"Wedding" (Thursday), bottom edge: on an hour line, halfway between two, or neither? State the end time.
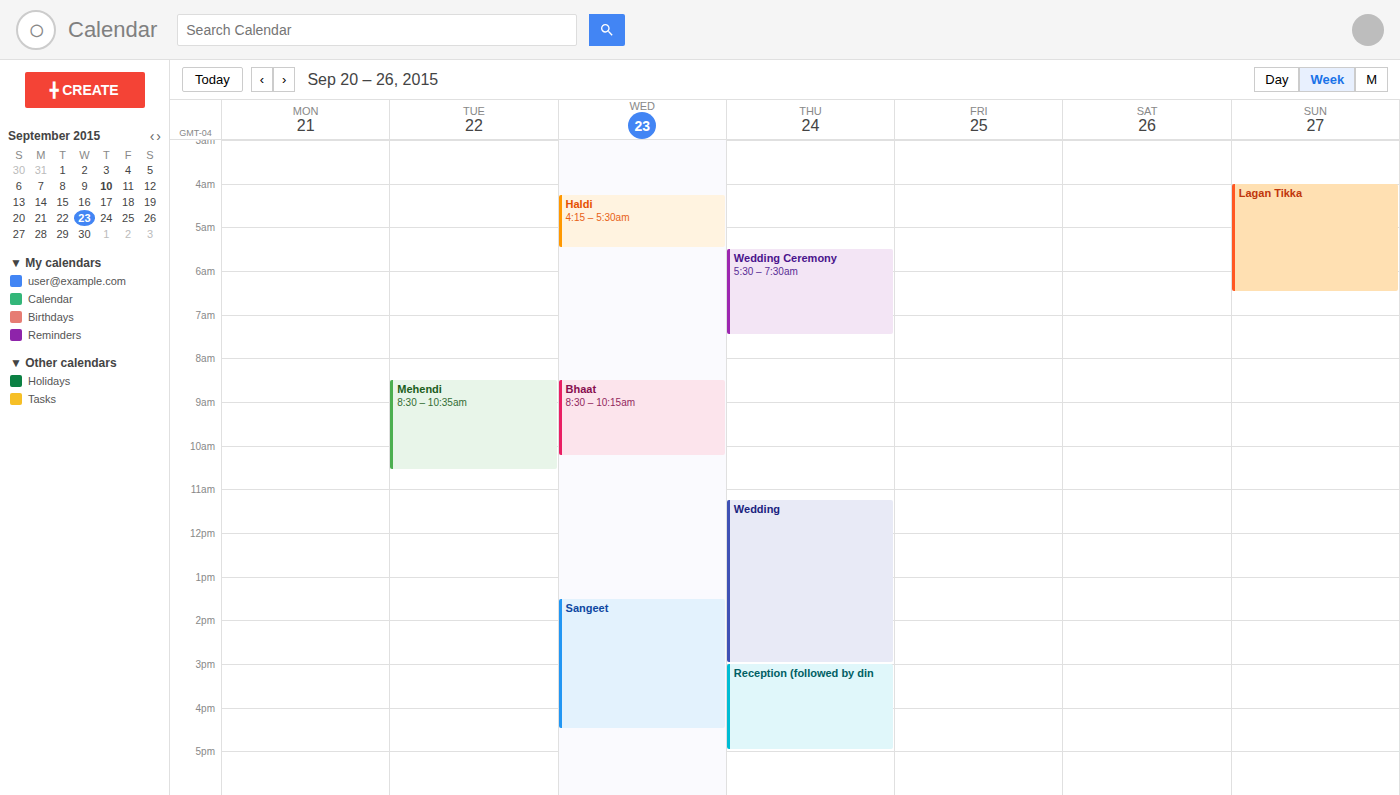
3:00 PM -- exactly on the 3 PM line.